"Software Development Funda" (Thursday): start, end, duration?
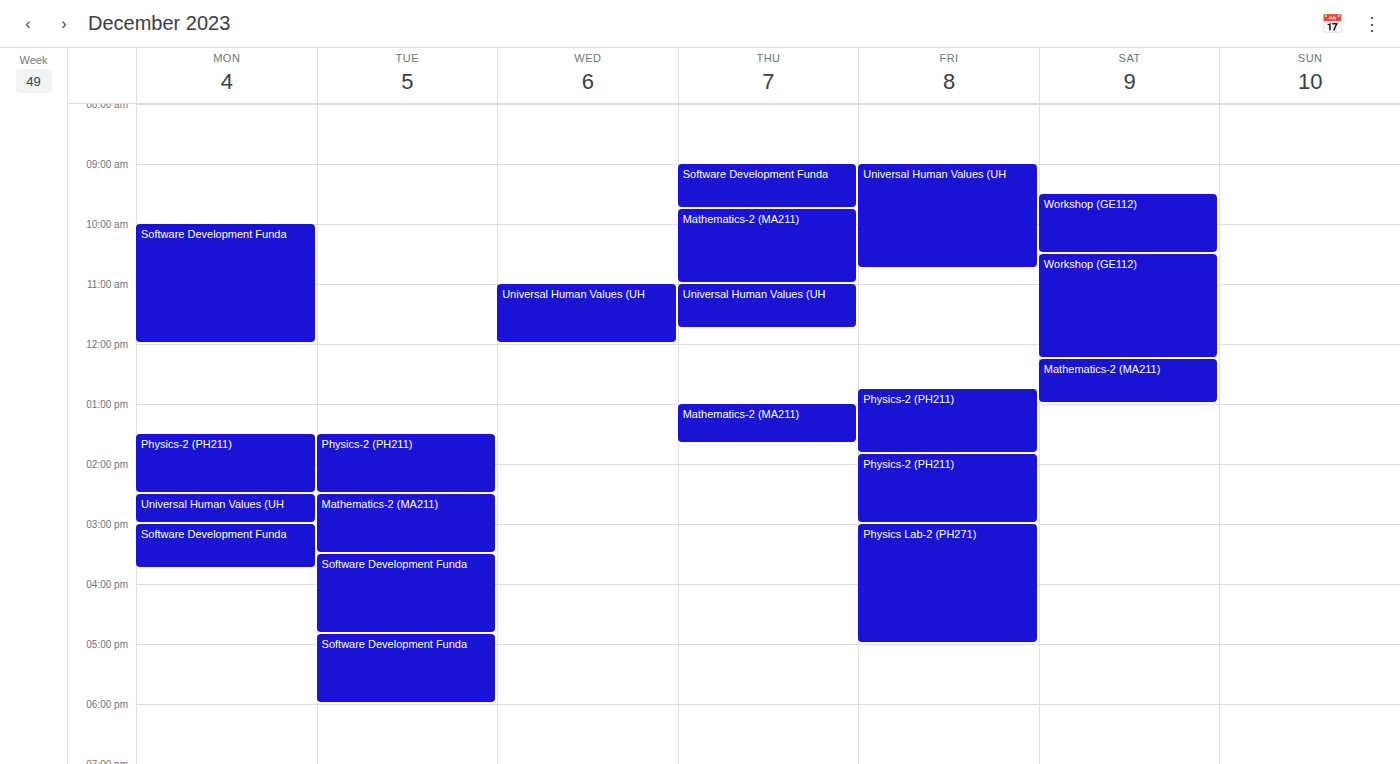
9:00 AM to 9:45 AM, 45 minutes